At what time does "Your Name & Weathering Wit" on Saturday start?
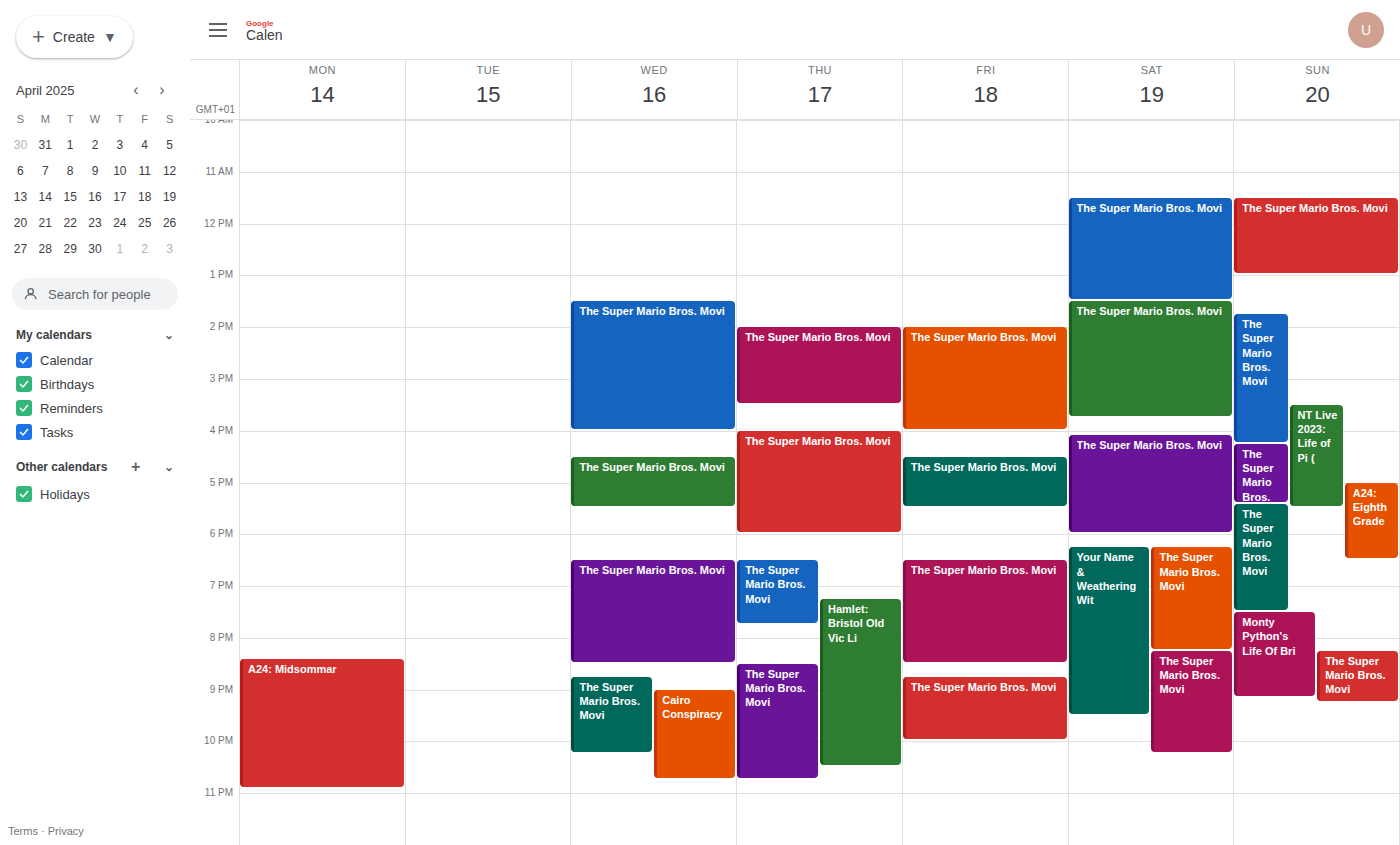
6:15 PM